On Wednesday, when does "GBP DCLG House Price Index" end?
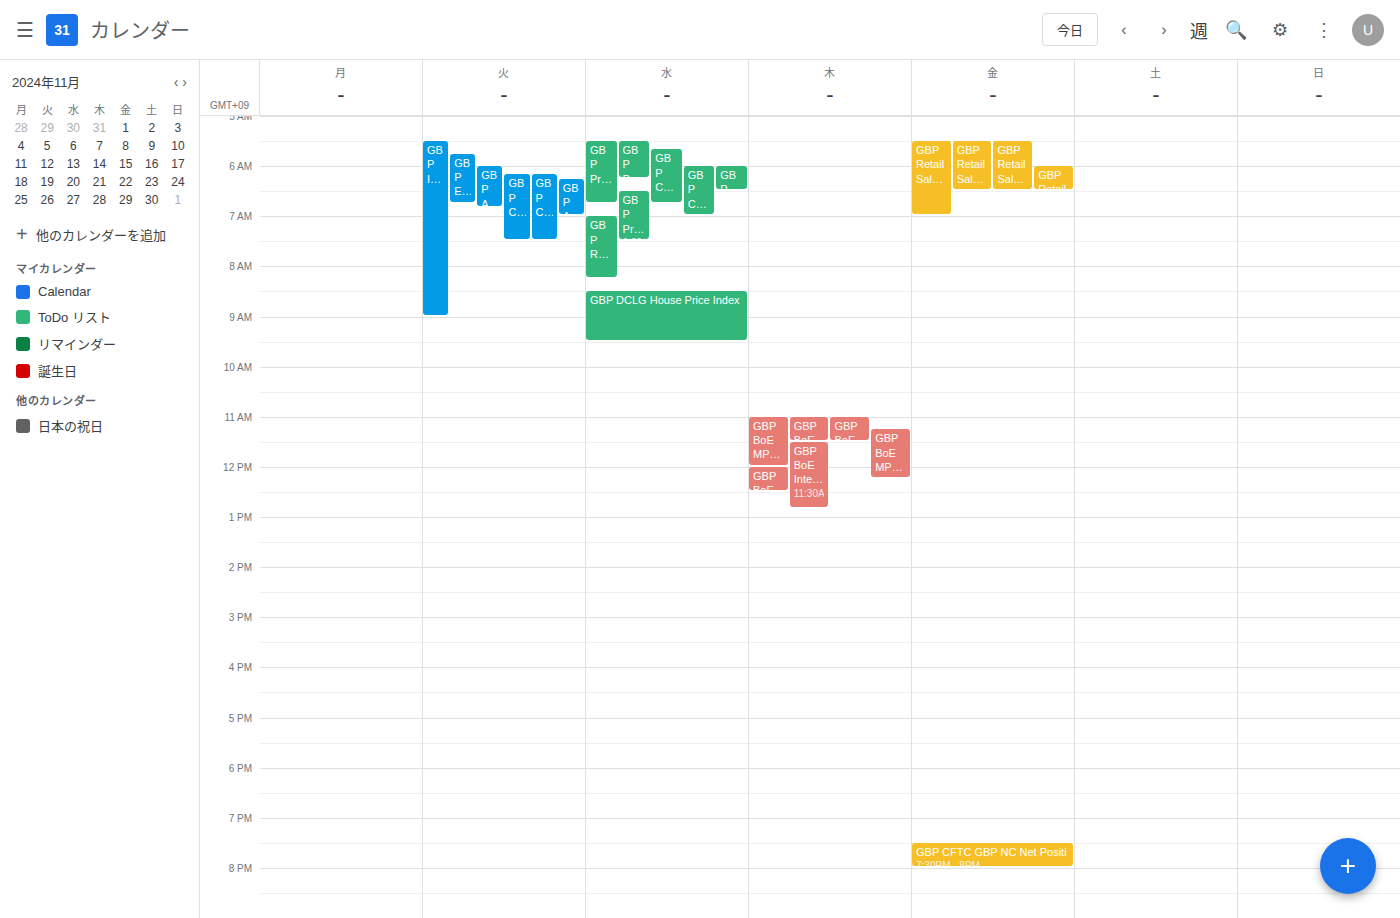
9:30 AM